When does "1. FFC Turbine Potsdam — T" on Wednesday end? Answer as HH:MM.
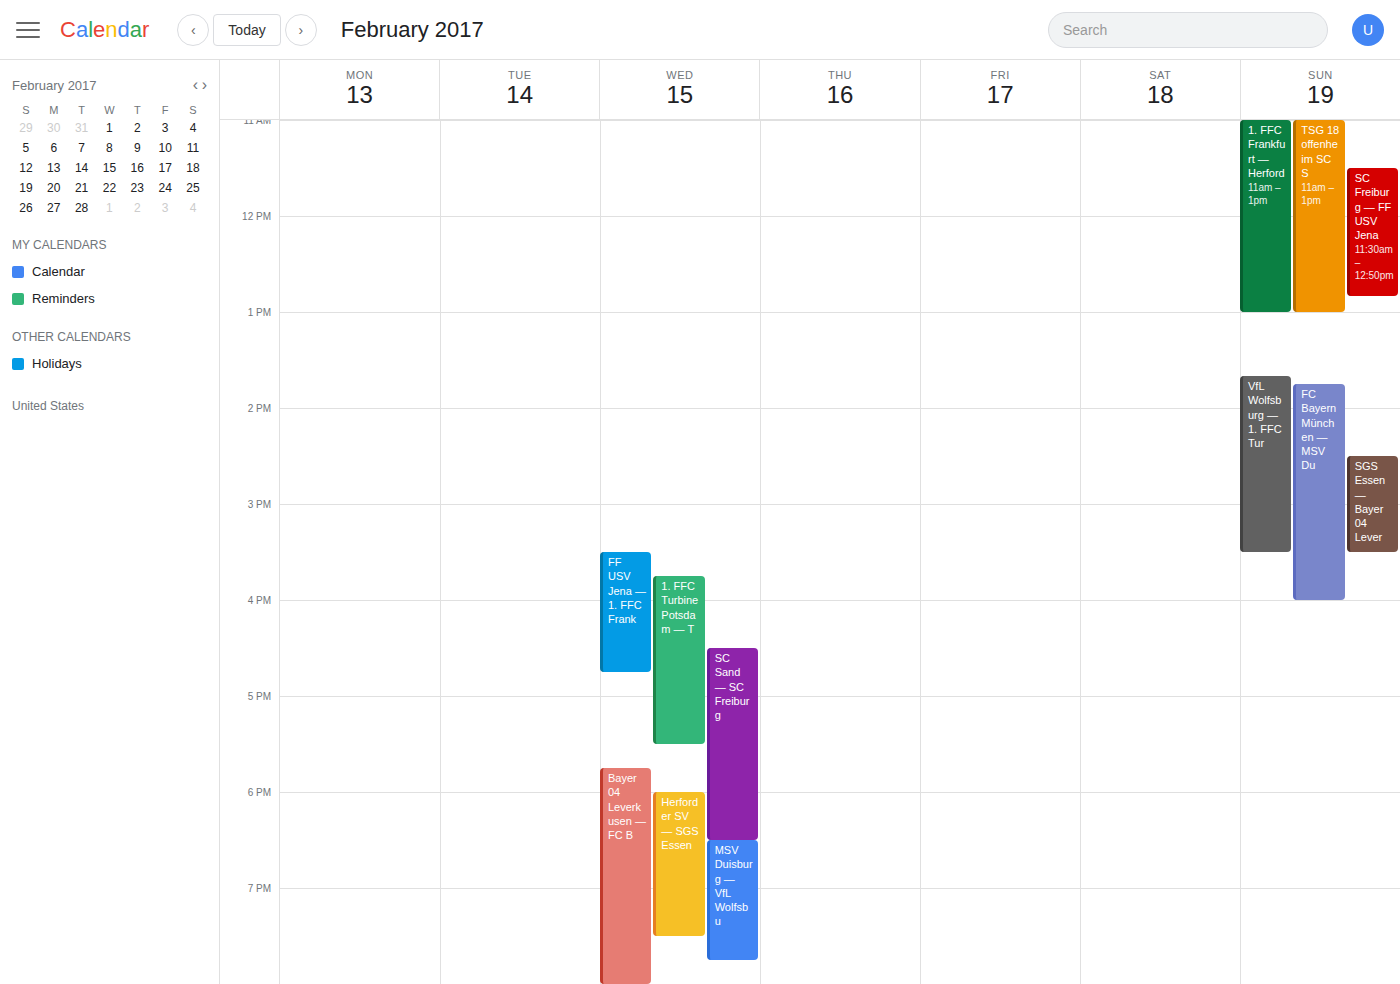
17:30